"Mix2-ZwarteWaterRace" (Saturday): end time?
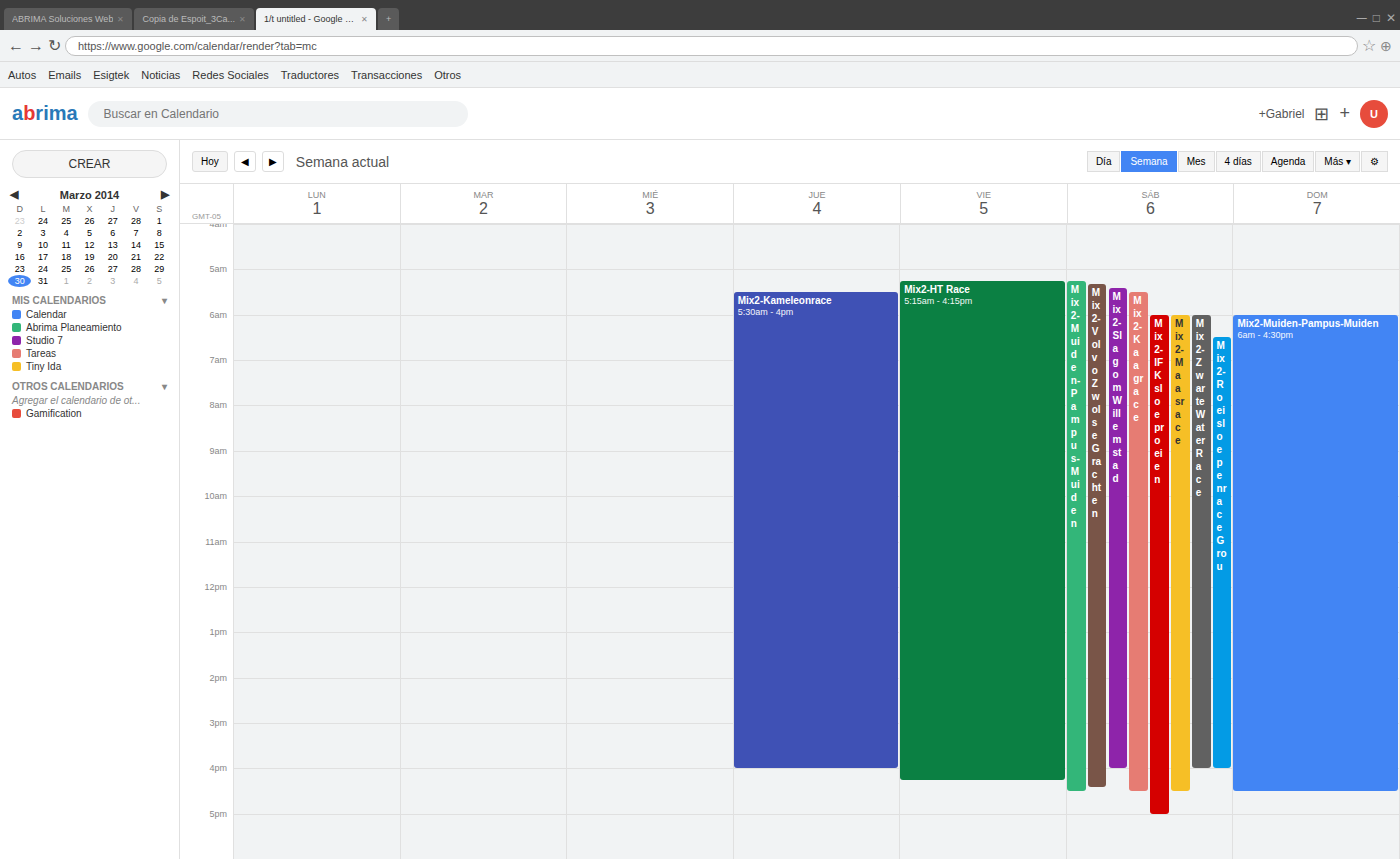
16:00